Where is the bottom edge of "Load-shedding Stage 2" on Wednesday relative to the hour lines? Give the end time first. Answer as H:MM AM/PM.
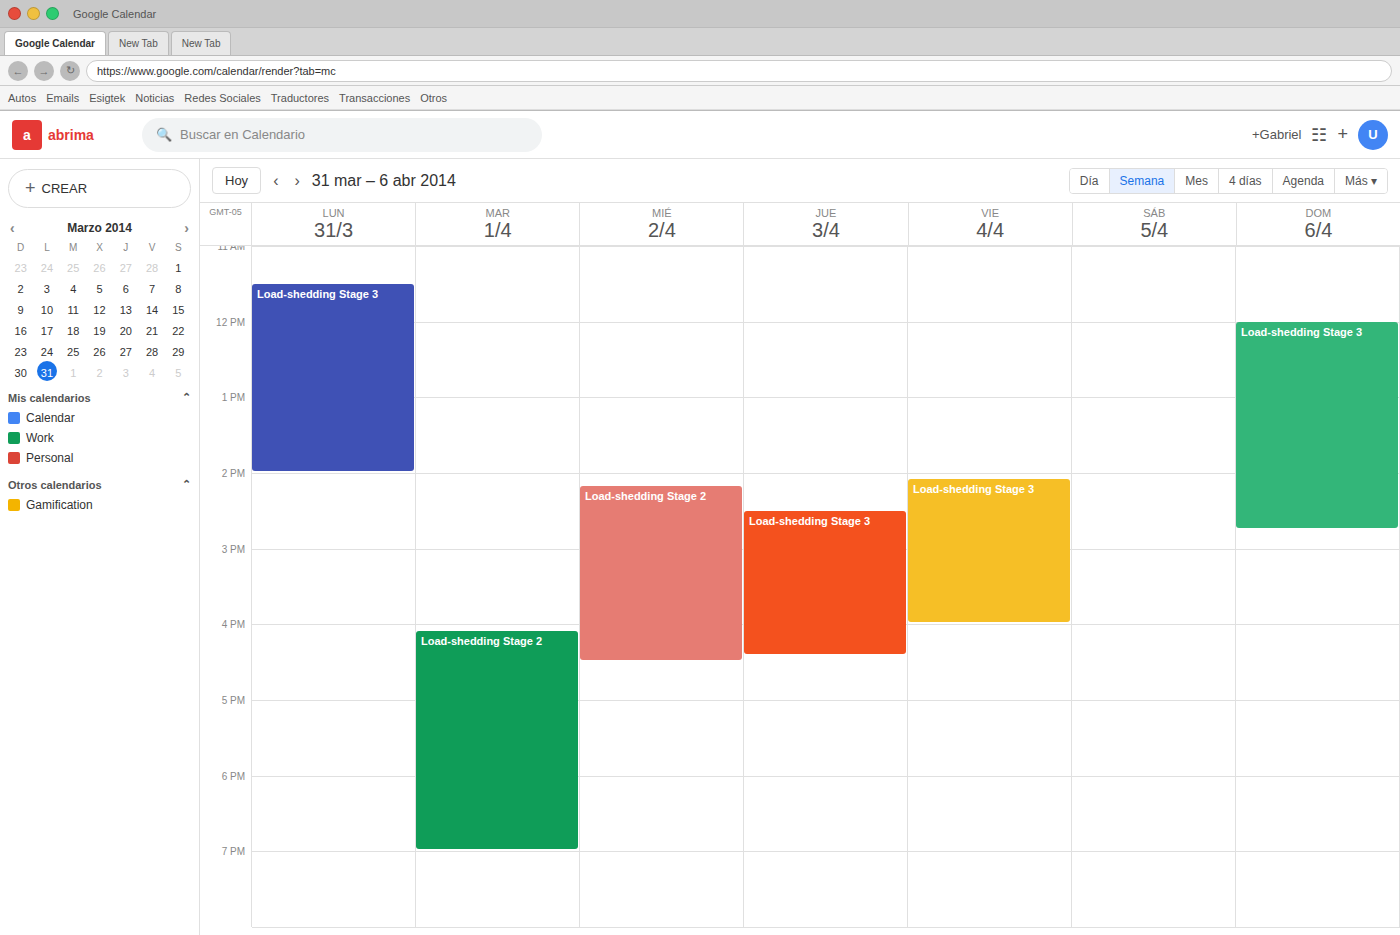
4:30 PM -- halfway between the 4 PM and 5 PM lines.